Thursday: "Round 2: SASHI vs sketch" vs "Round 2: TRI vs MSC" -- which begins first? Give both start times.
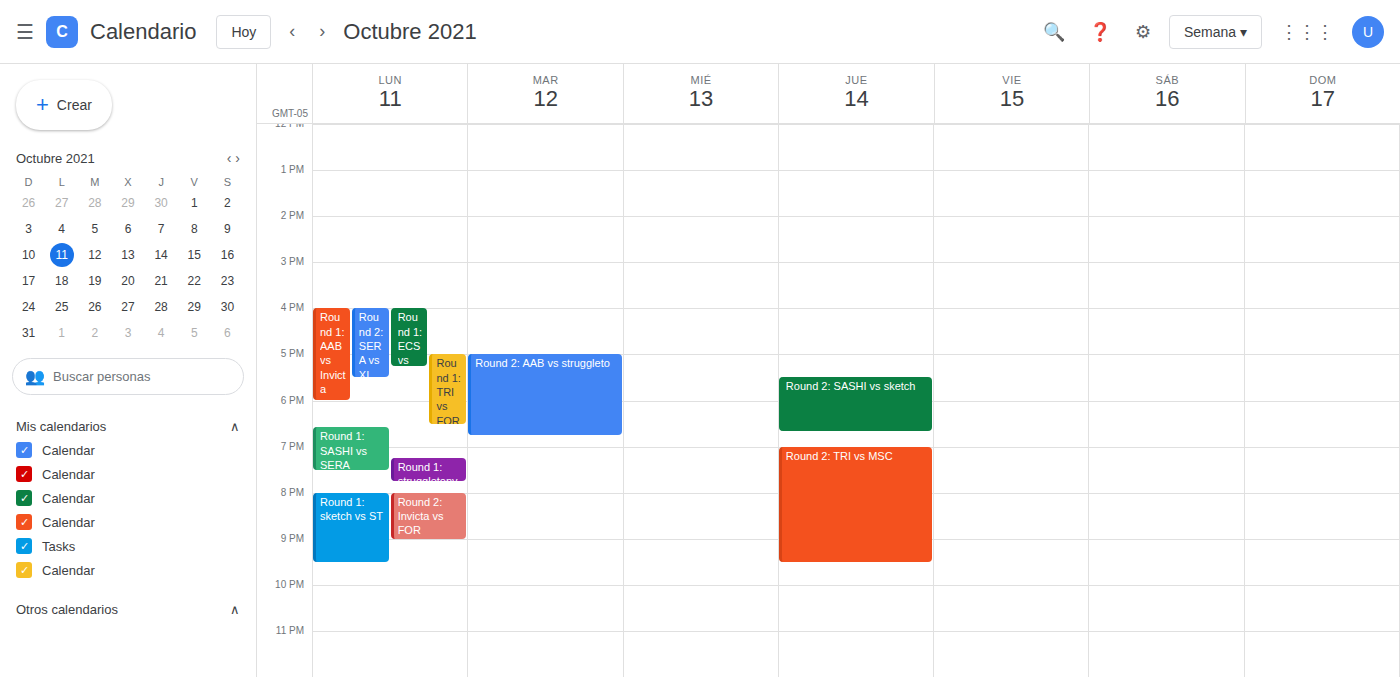
"Round 2: SASHI vs sketch" 5:30 PM; "Round 2: TRI vs MSC" 7:00 PM.